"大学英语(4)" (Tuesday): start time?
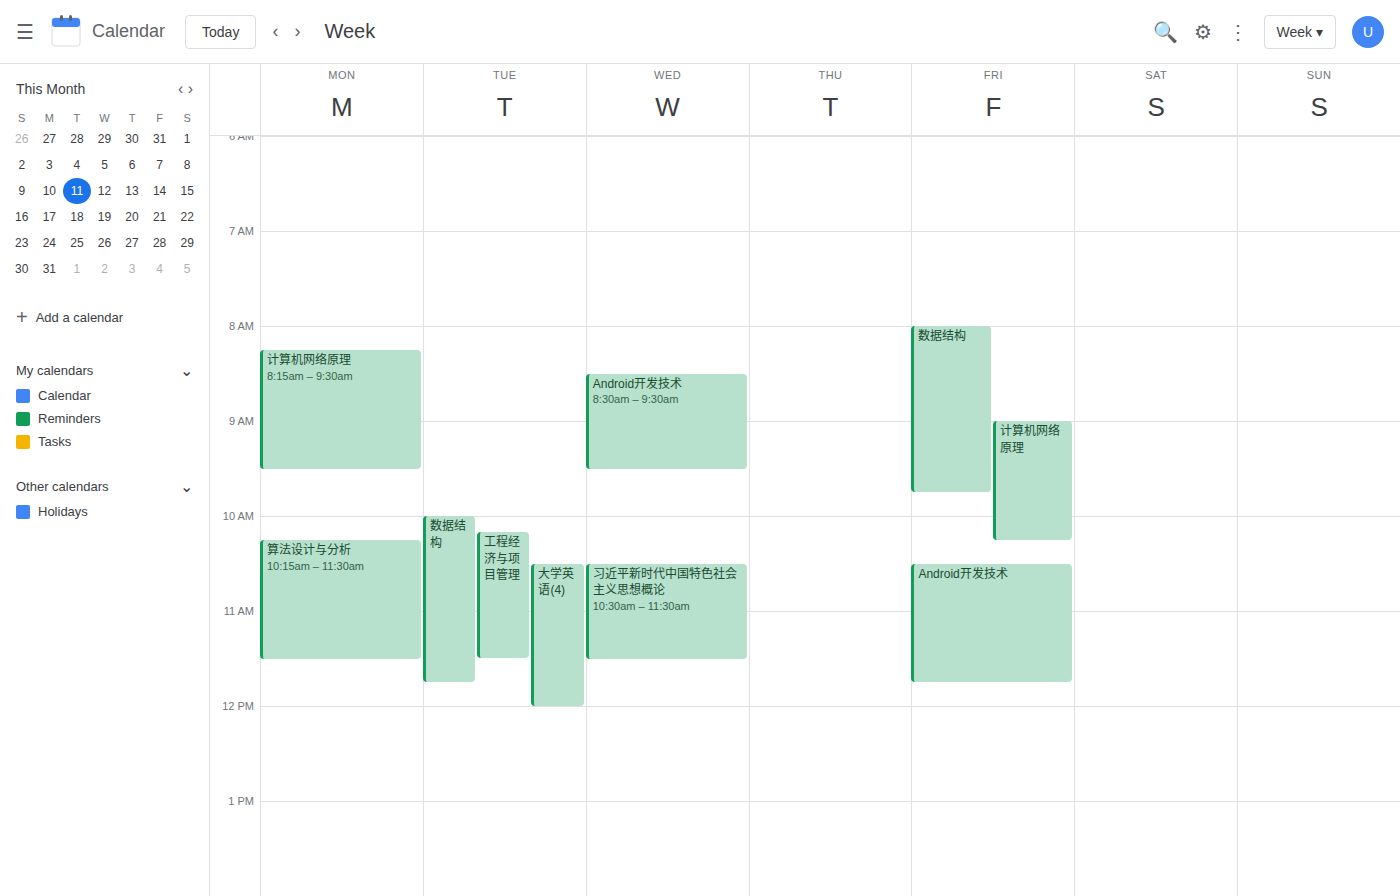
10:30 AM